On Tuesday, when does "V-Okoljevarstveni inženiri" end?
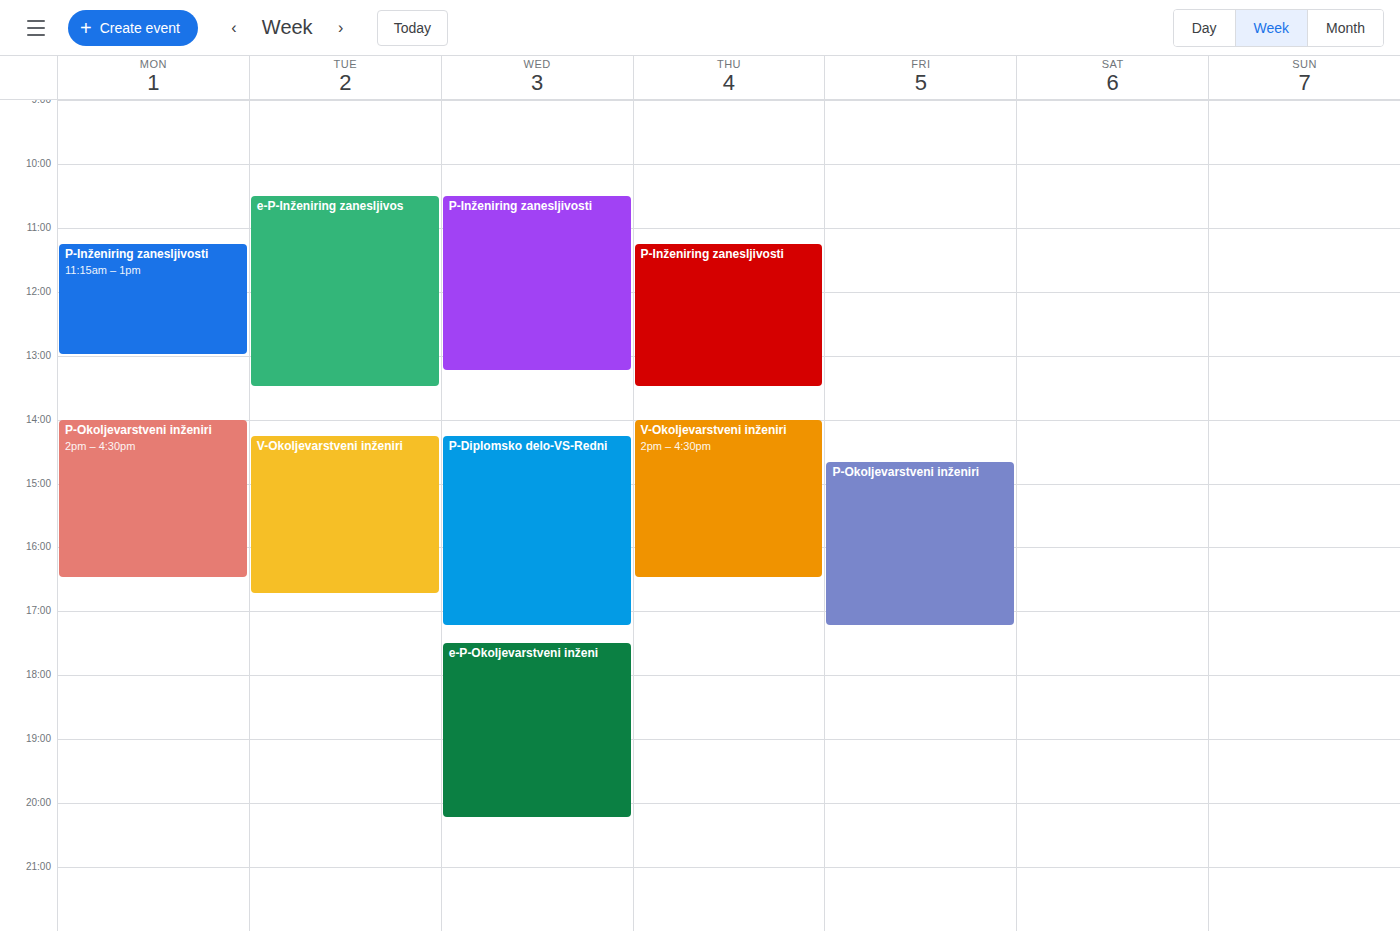
4:45 PM